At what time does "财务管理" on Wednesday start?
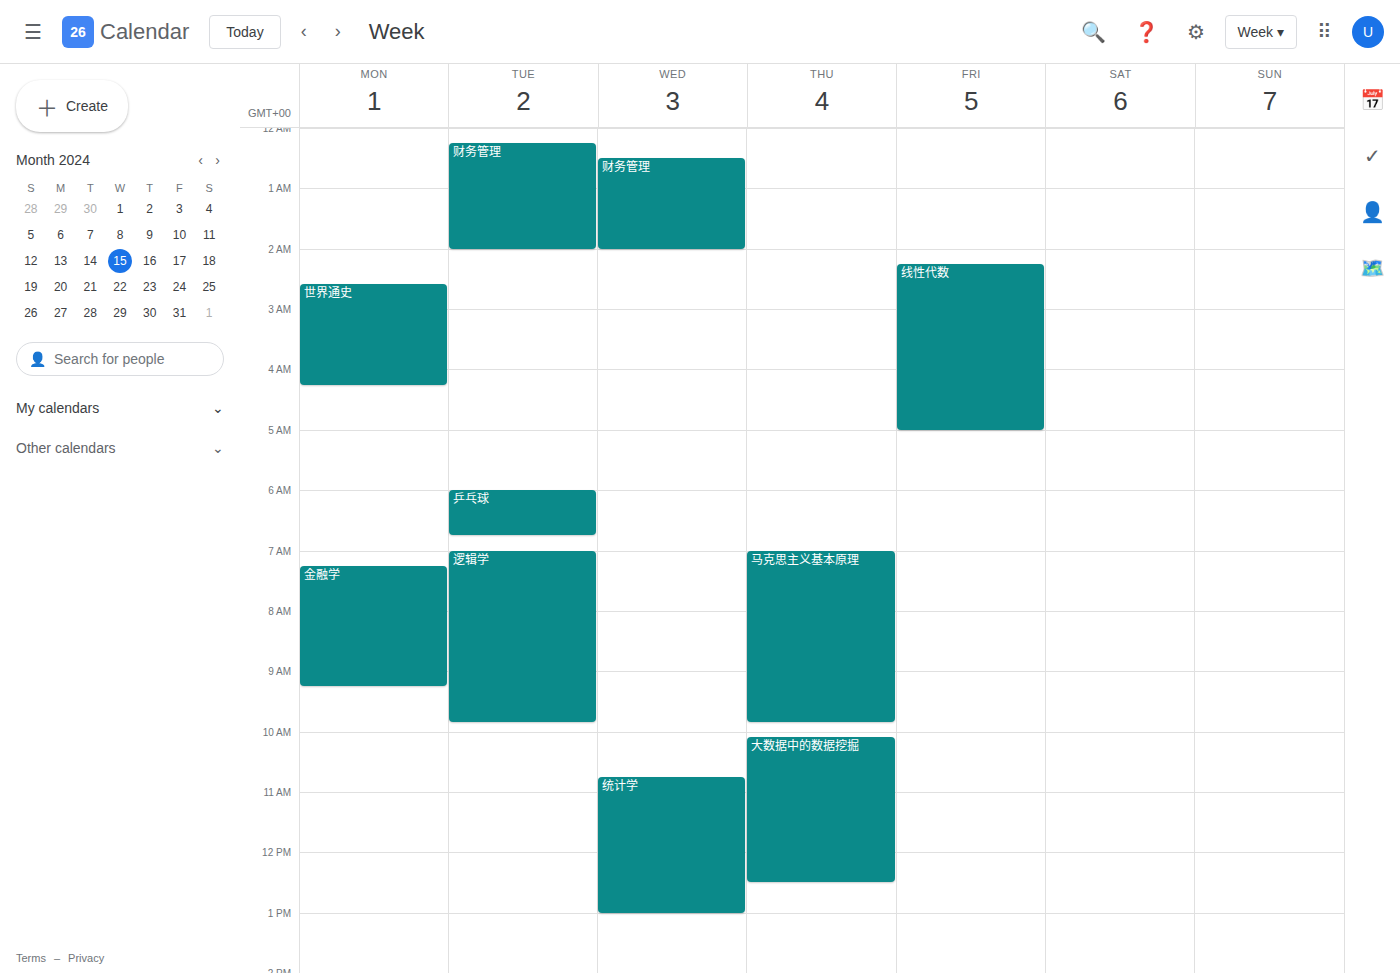
12:30 AM